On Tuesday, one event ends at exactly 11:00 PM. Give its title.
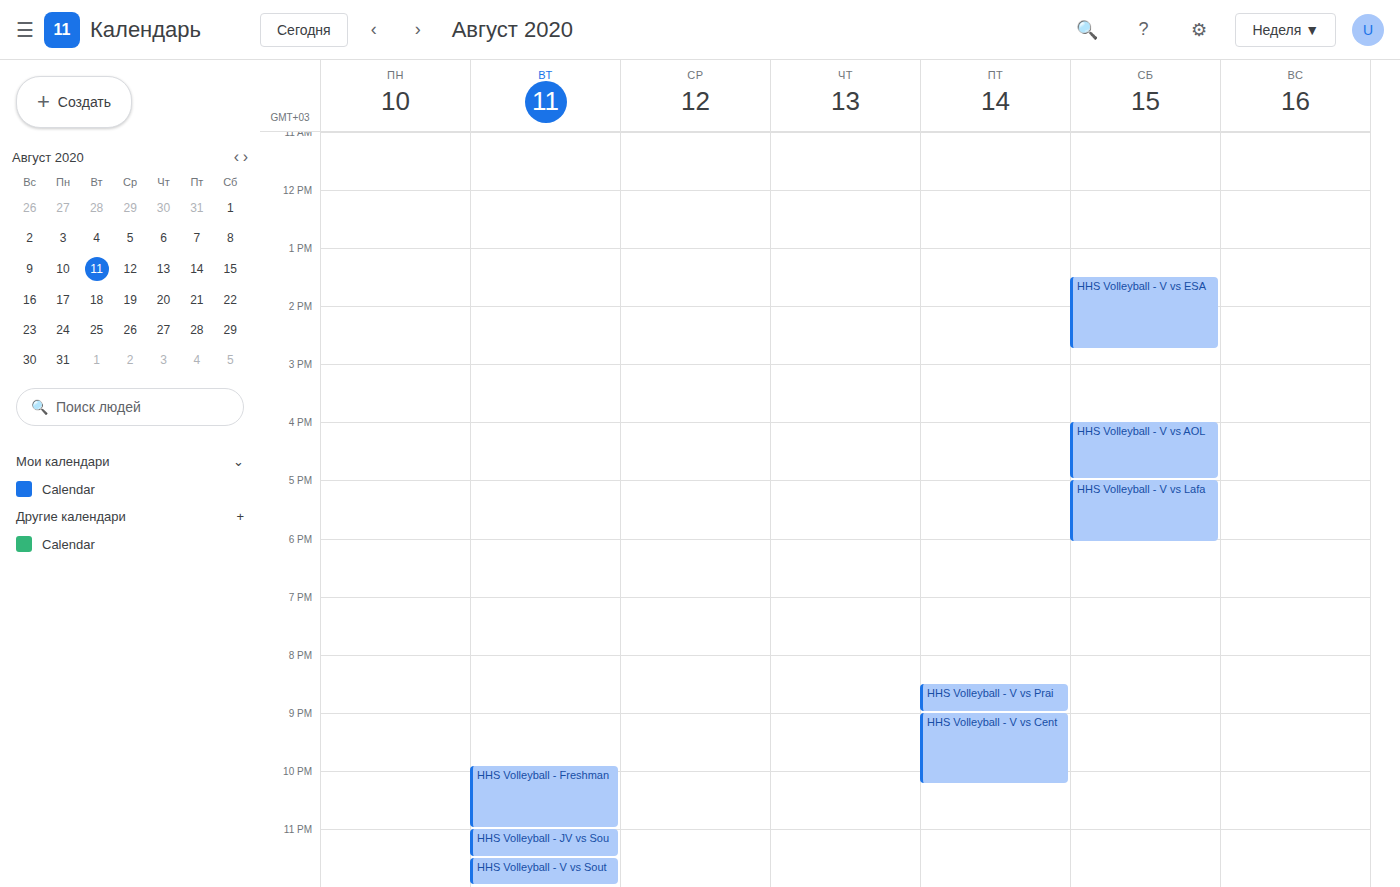
"HHS Volleyball - Freshman"